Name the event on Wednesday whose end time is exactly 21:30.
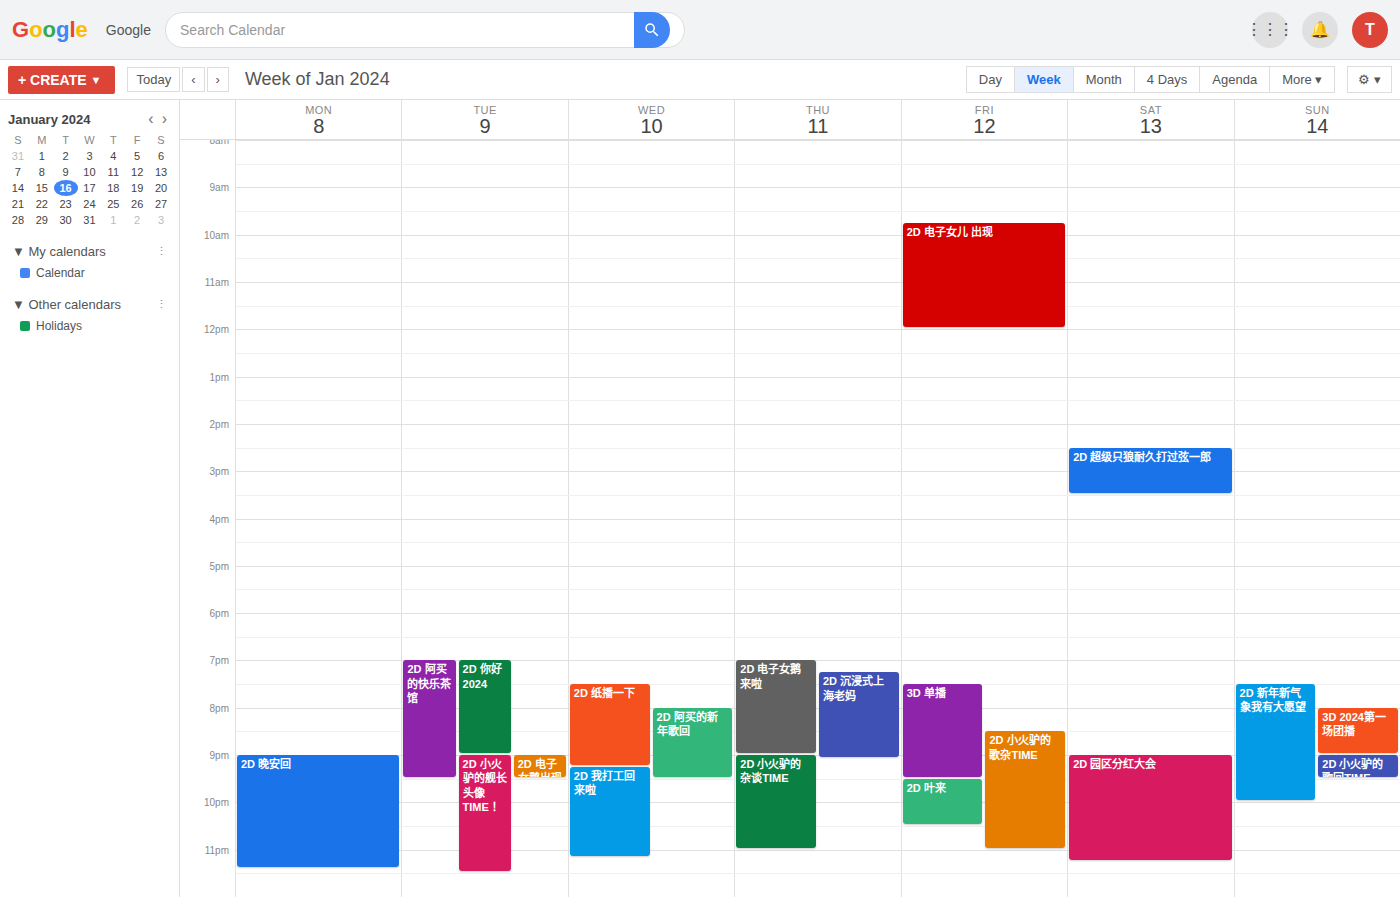
"2D 阿买的新年歌回"